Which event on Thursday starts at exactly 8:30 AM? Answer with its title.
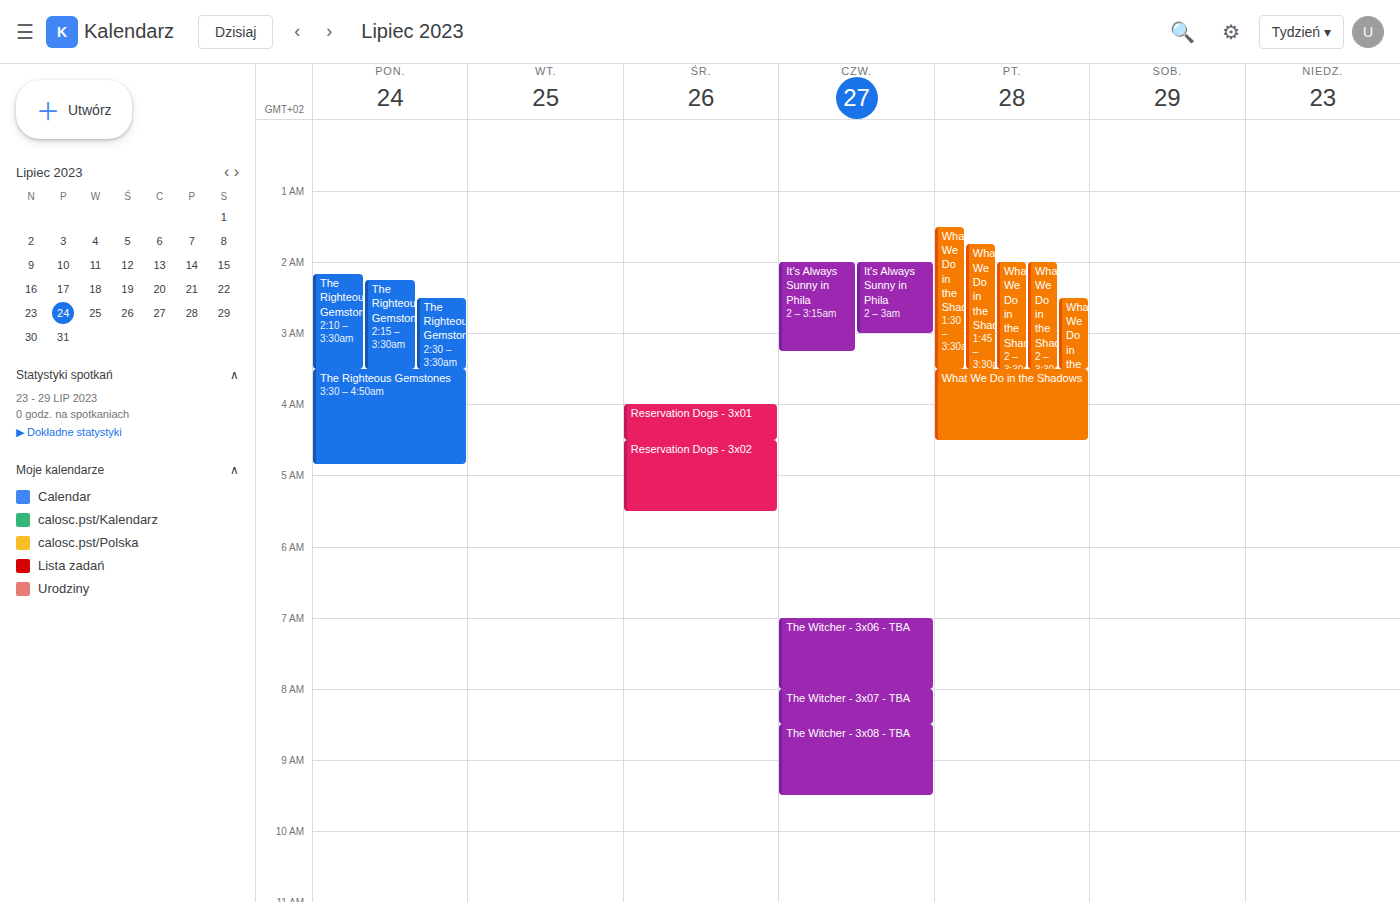
"The Witcher - 3x08 - TBA"